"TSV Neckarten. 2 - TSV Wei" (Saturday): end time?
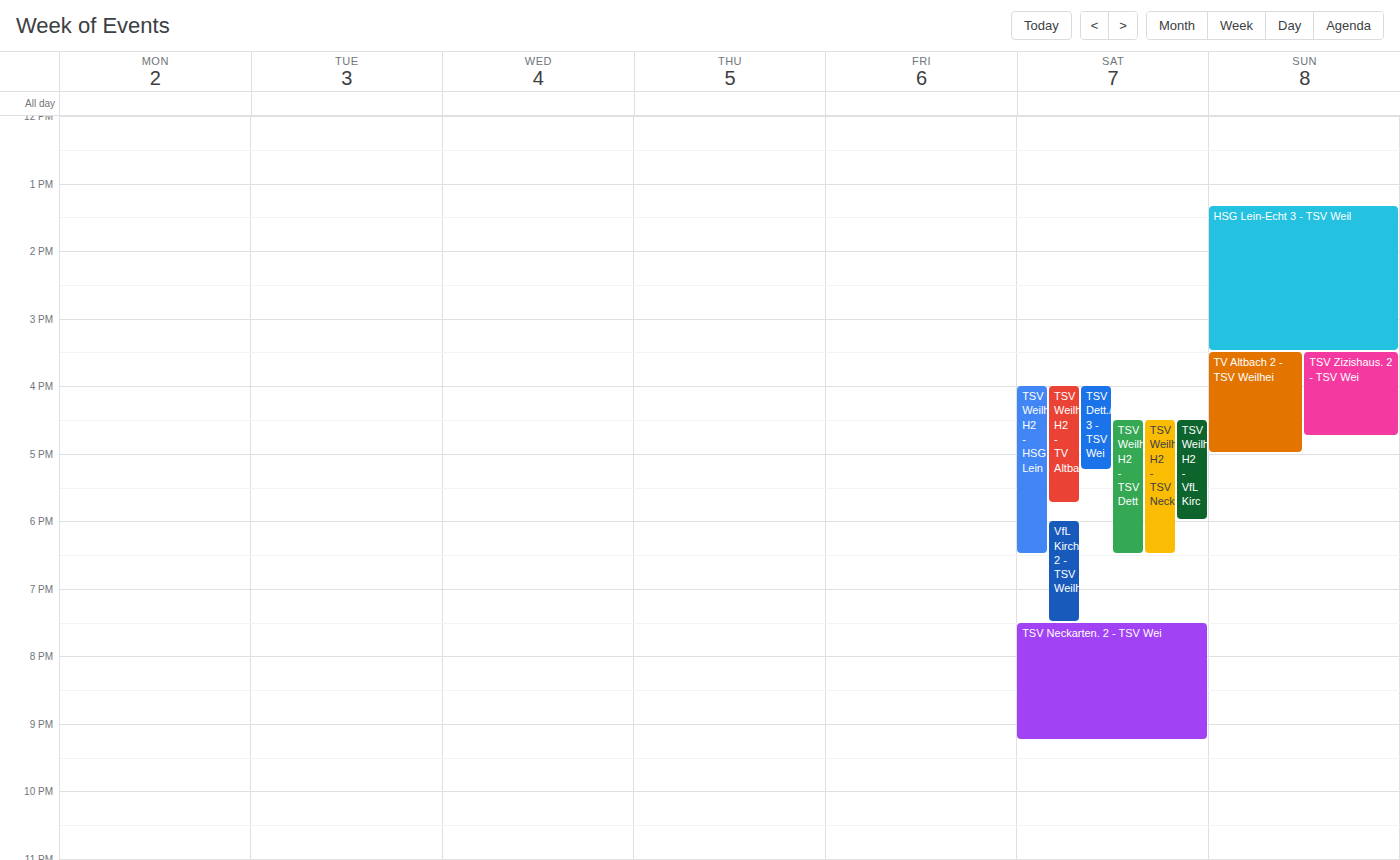
9:15 PM